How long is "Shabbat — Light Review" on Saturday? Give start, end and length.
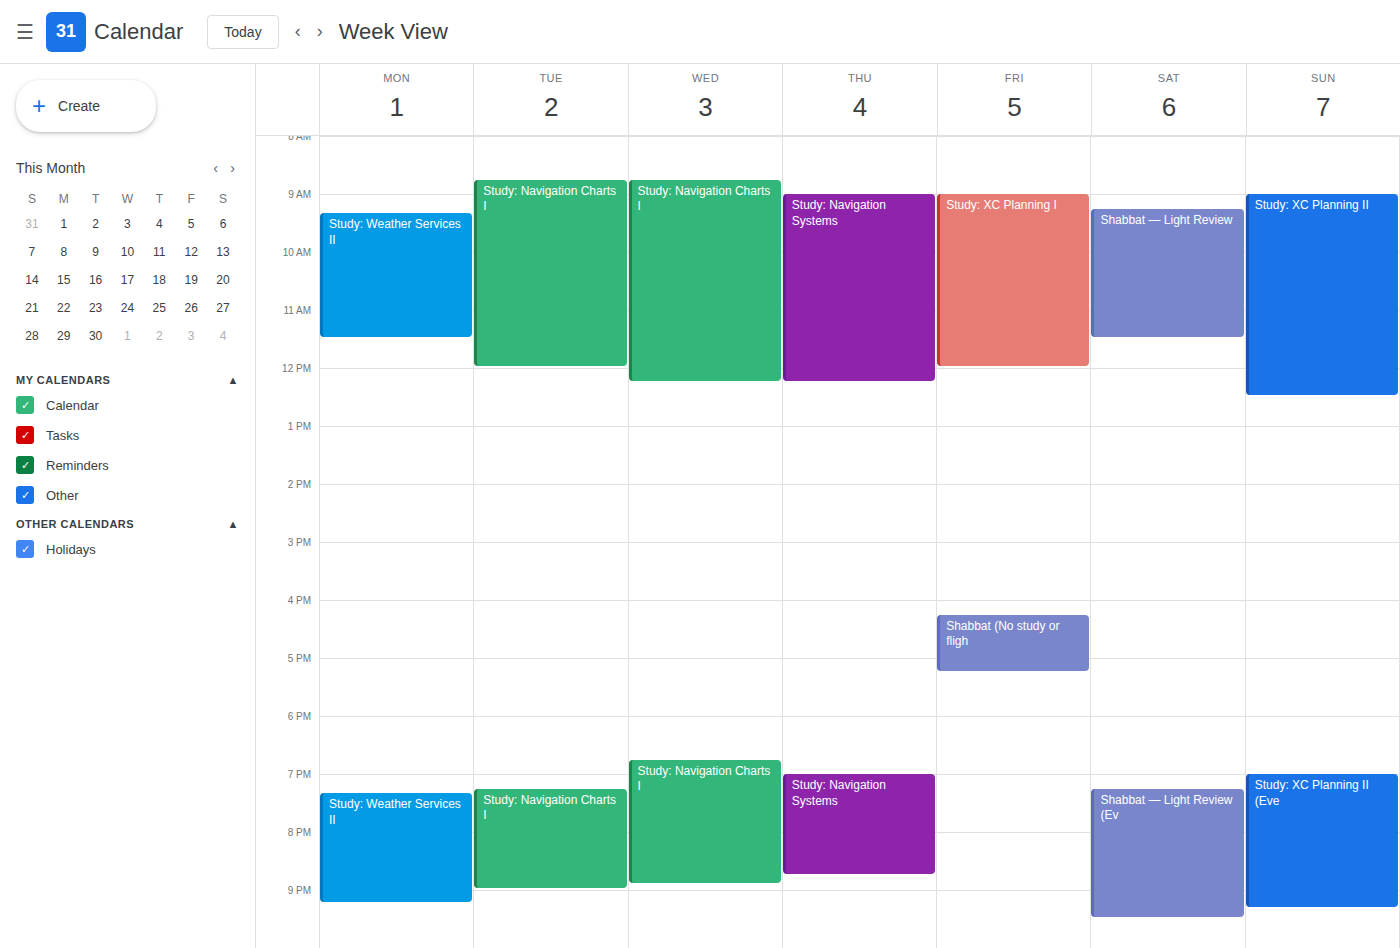
9:15 AM to 11:30 AM, 2 hours 15 minutes